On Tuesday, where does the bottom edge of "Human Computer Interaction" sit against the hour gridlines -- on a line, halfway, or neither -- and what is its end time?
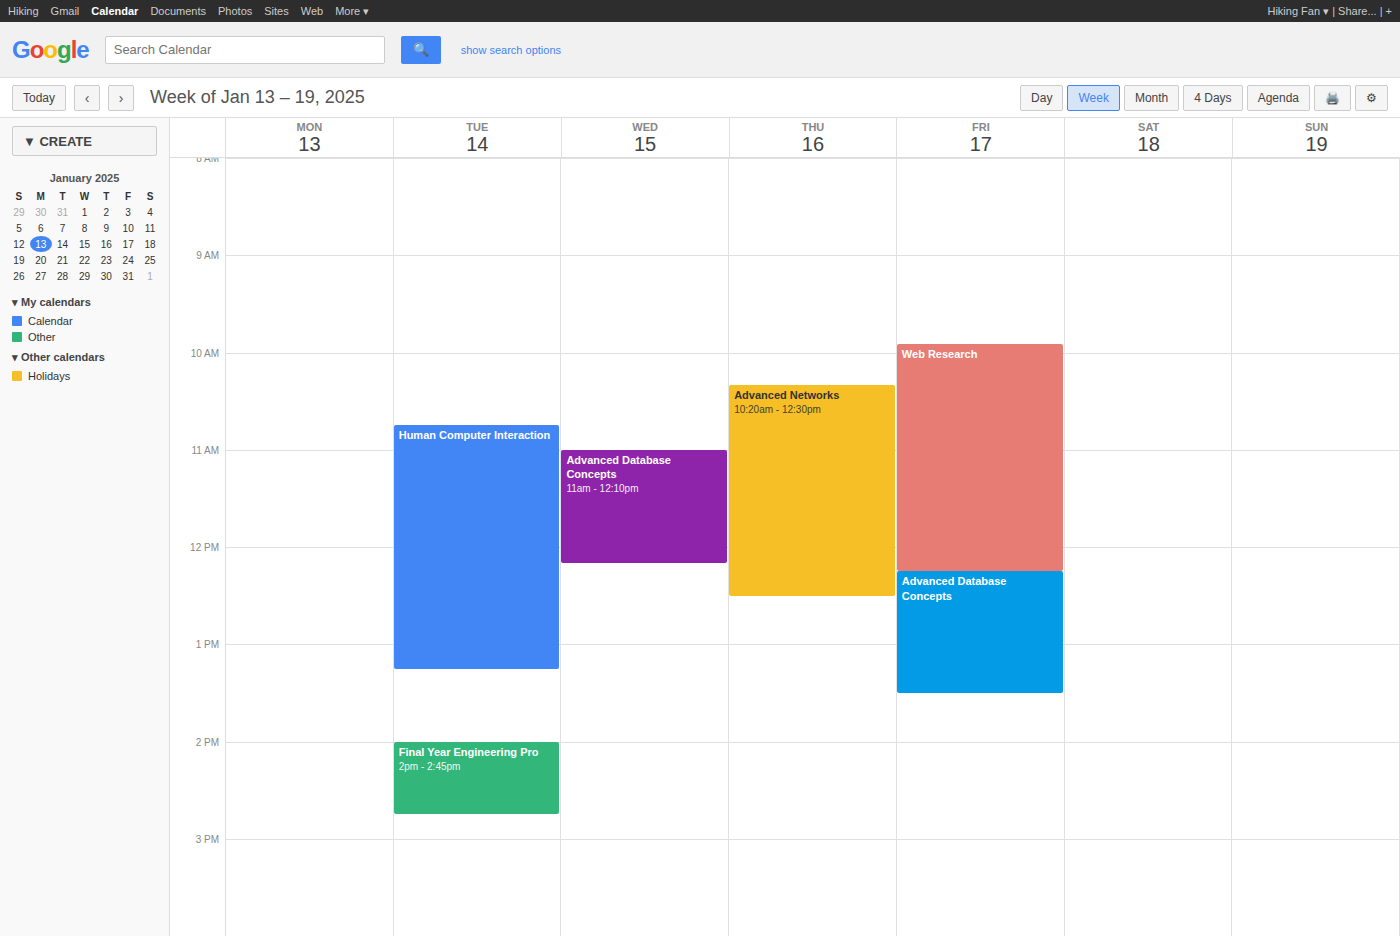
1:15 PM -- neither: a quarter of the way from the 1 PM line to the 2 PM line.